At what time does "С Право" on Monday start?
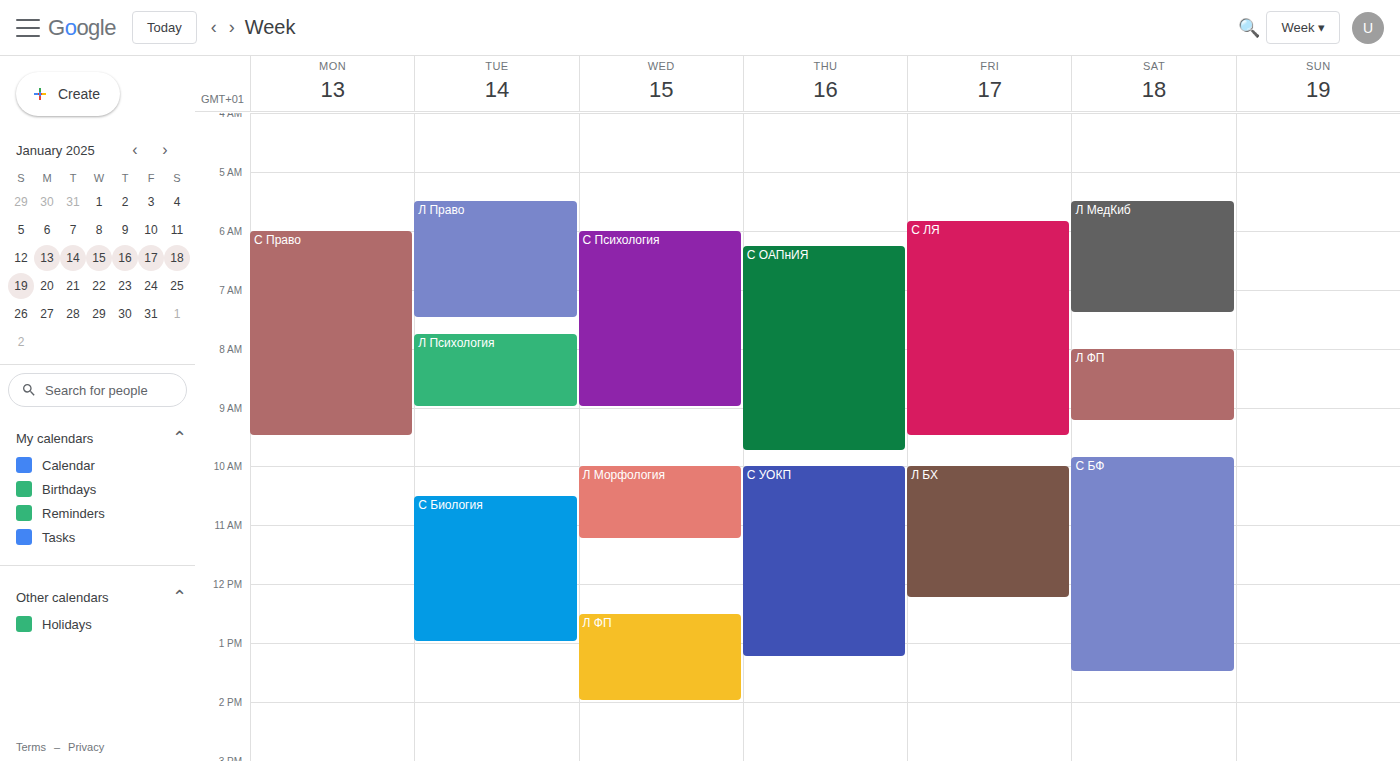
6:00 AM